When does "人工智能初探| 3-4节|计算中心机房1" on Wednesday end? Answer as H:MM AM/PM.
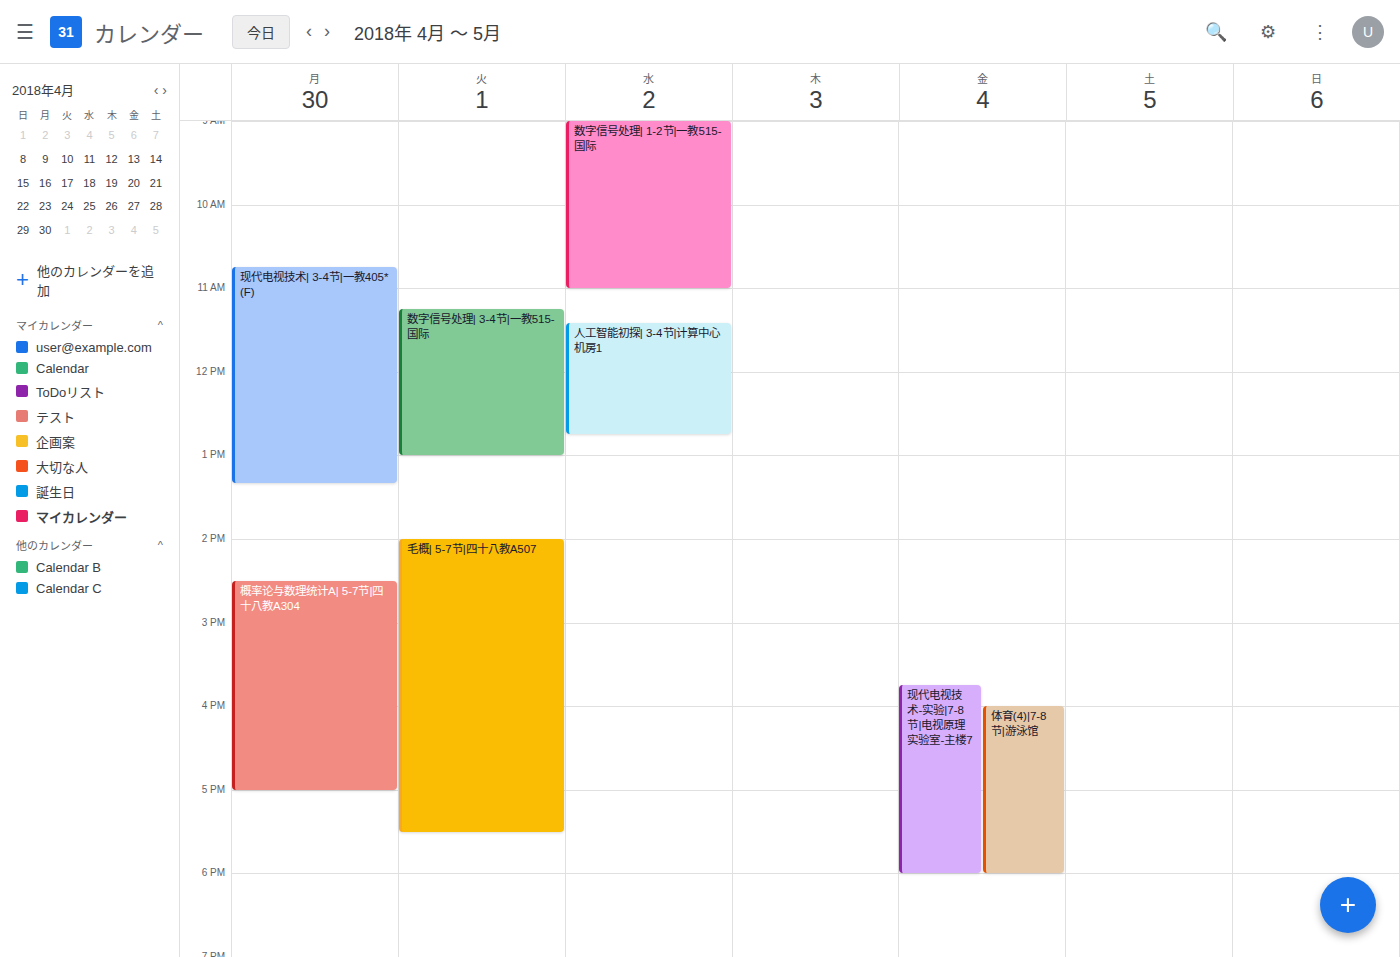
12:45 PM